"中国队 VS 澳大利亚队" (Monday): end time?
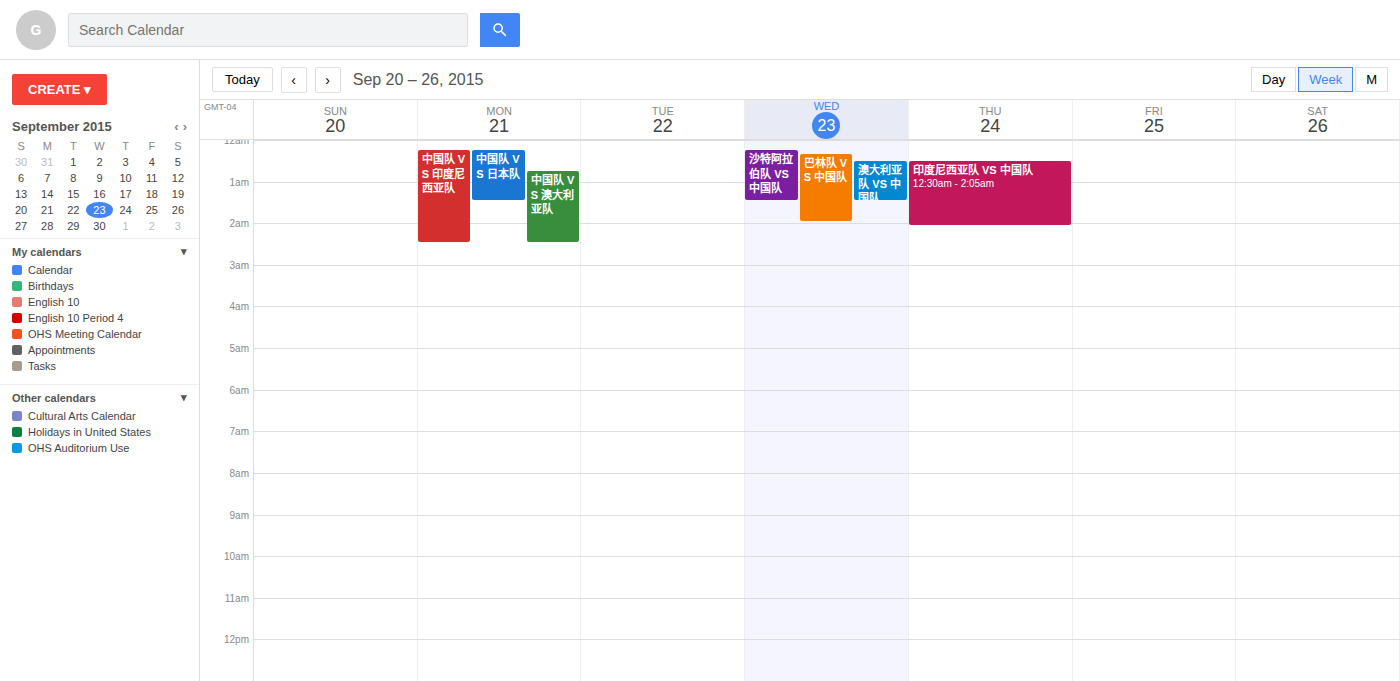
2:30 AM